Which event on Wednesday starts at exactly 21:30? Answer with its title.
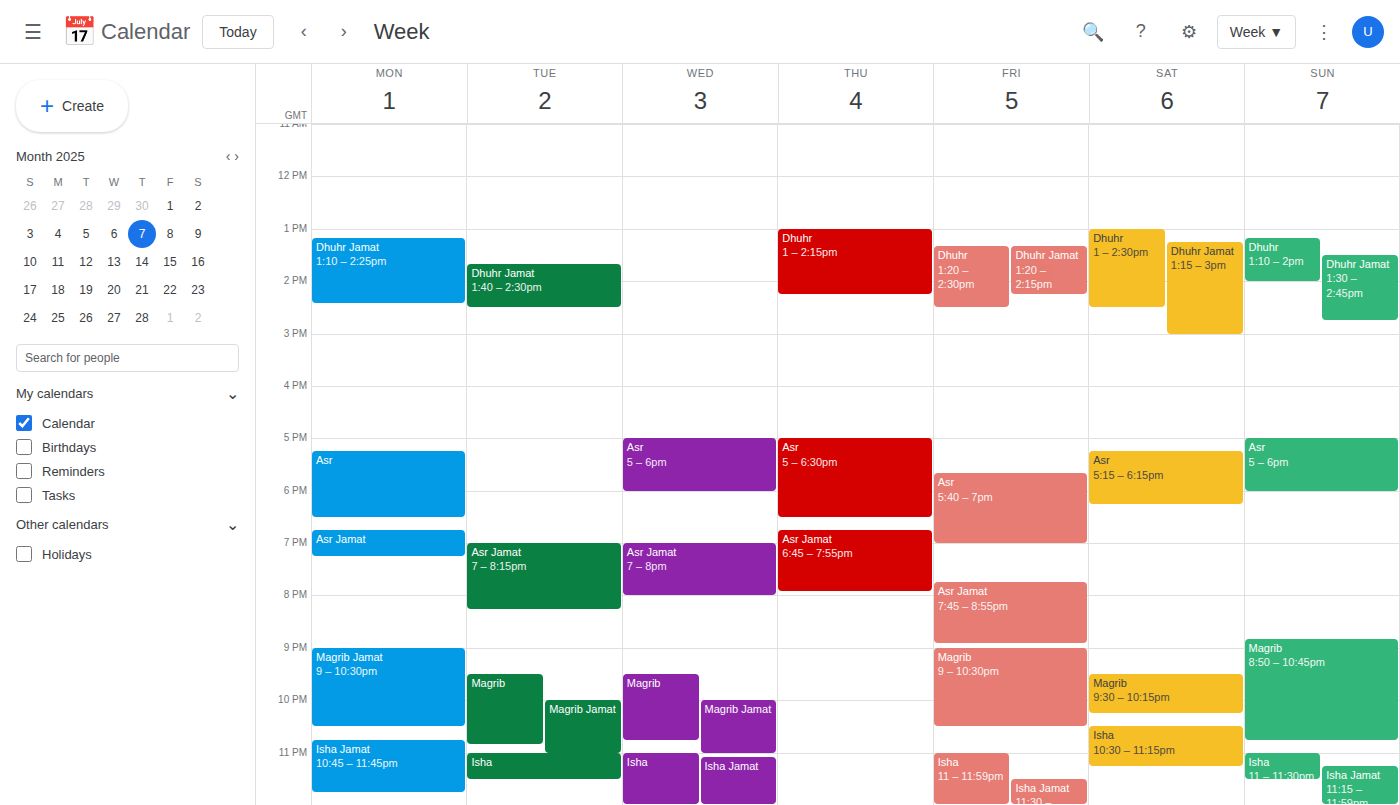
"Magrib"